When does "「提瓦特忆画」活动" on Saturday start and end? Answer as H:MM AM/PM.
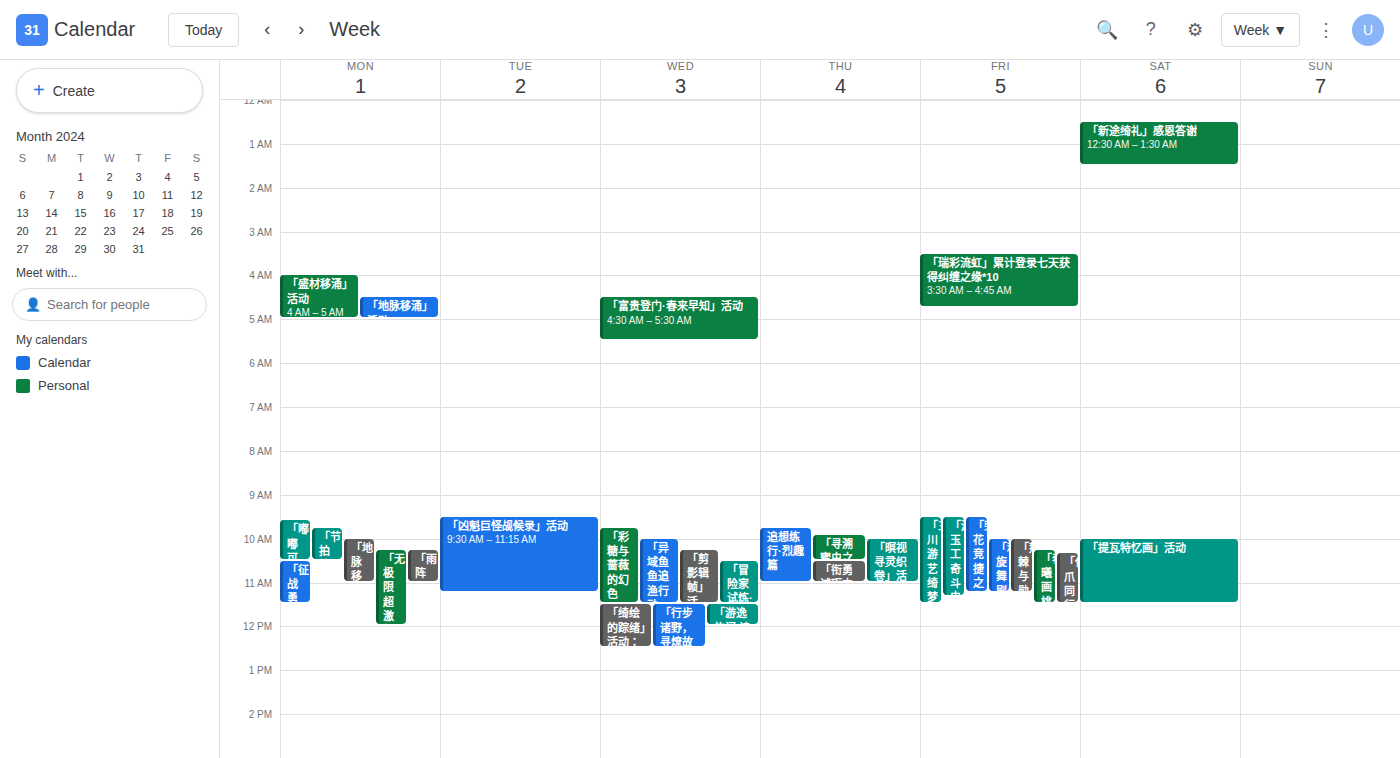
10:00 AM to 11:30 AM